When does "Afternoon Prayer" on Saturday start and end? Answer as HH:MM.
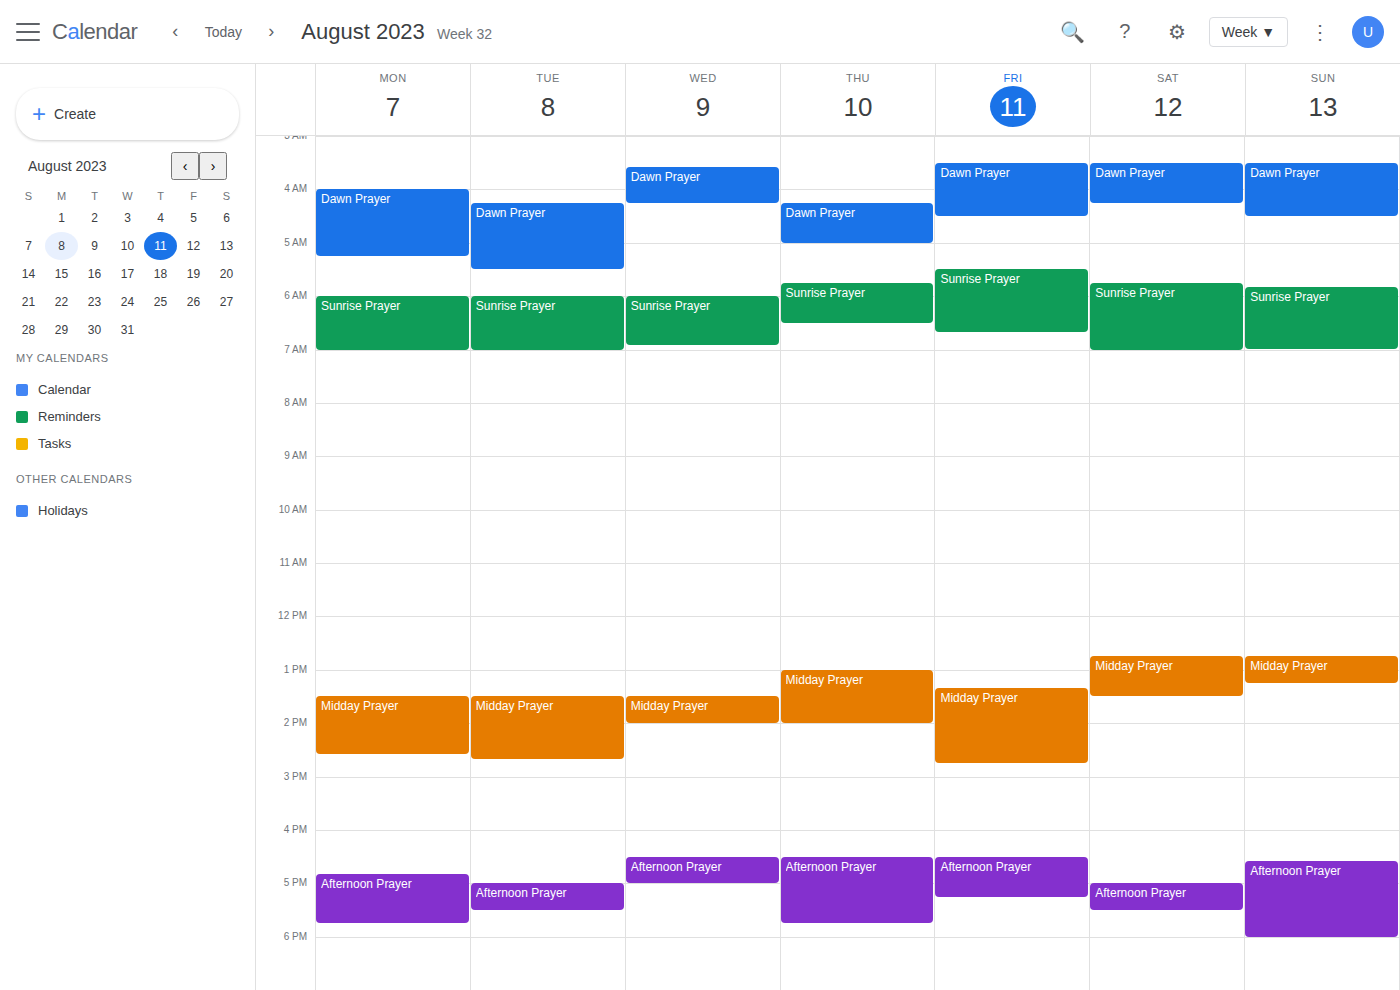
17:00 to 17:30